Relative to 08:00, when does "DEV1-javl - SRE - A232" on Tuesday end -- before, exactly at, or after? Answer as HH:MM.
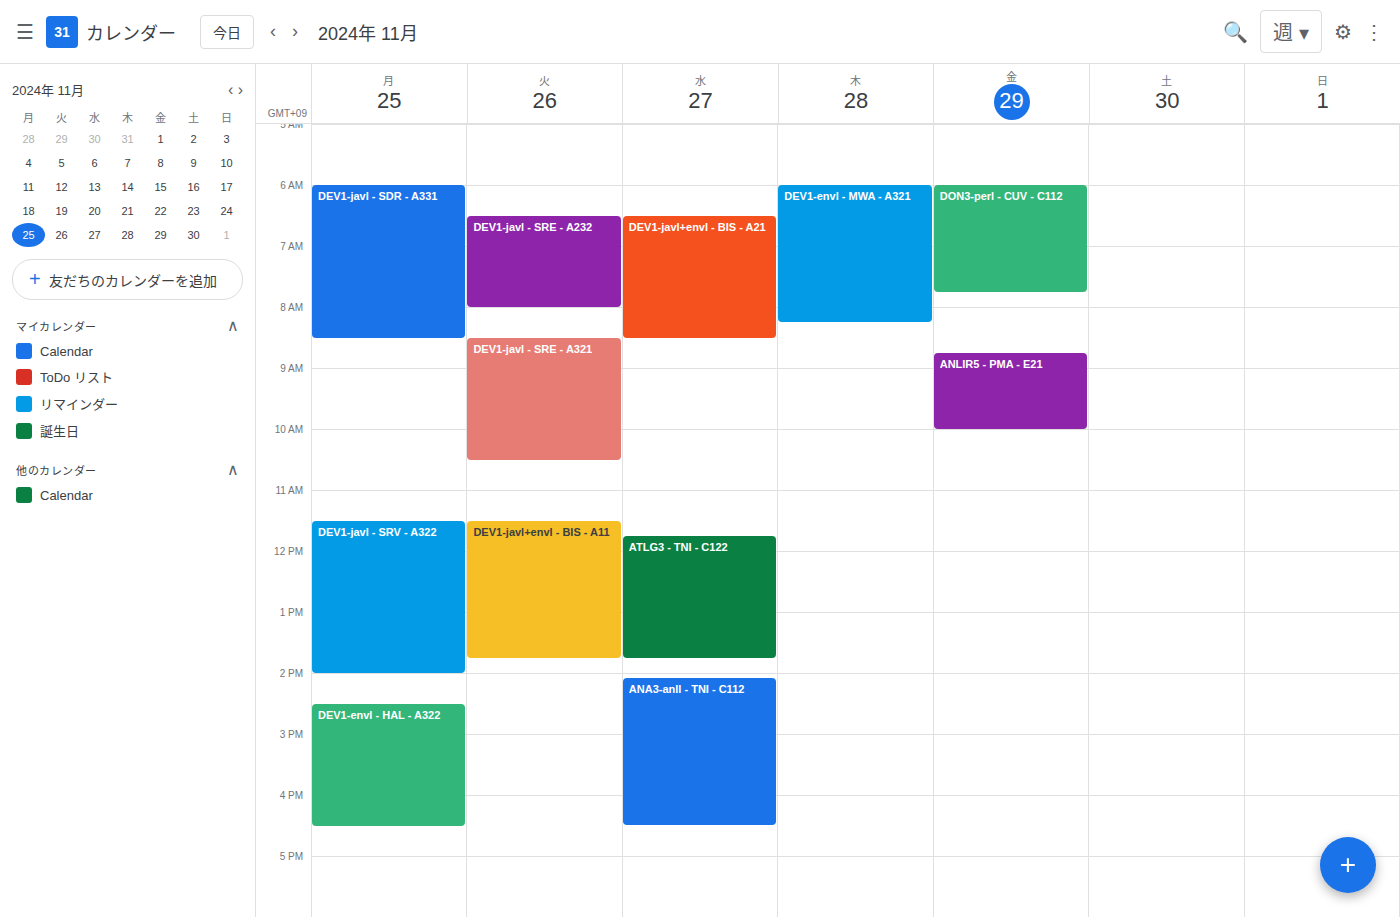
08:00 -- exactly at 08:00, on the 08:00 line.